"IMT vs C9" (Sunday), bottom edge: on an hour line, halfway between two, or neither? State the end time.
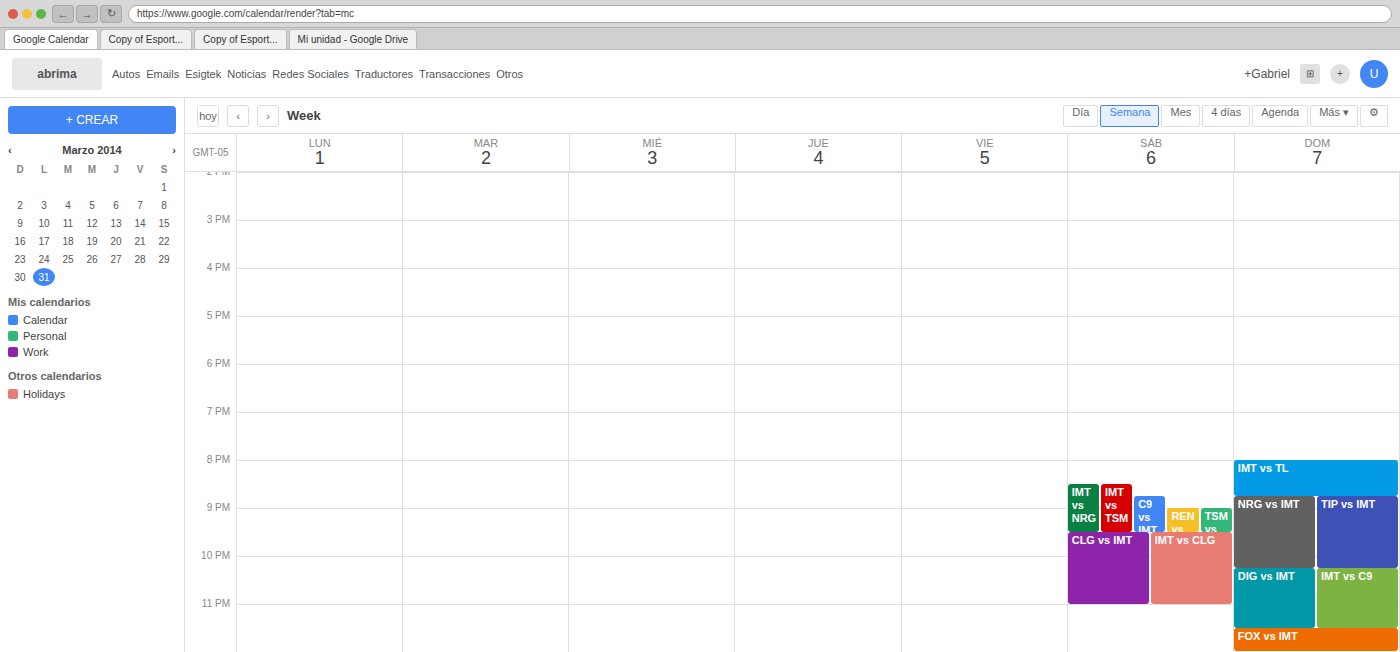
11:30 PM -- halfway between the 11 PM and 12 AM lines.